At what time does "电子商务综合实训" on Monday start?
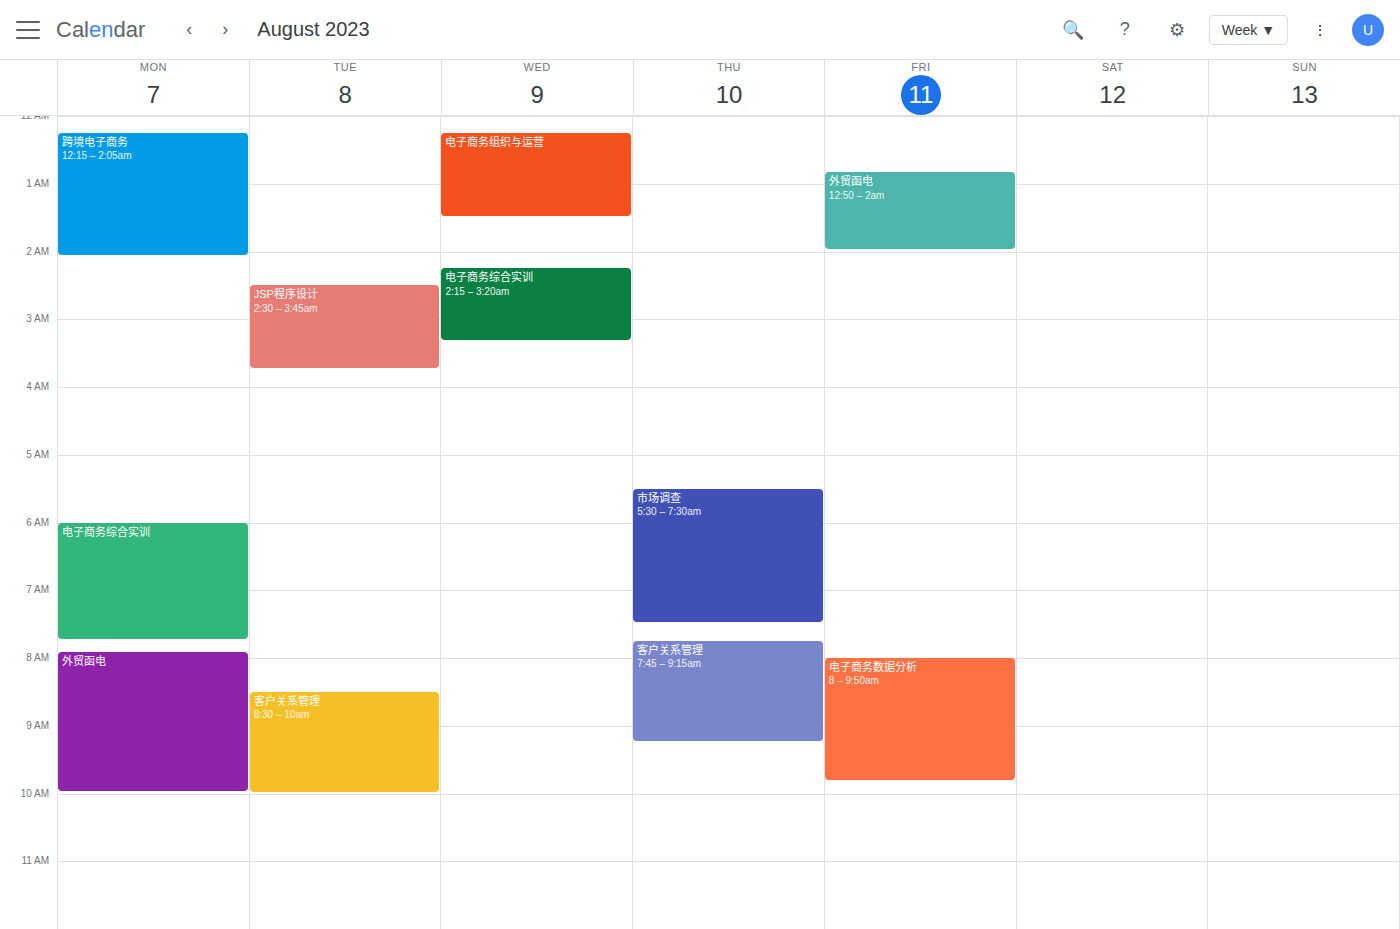
6:00 AM